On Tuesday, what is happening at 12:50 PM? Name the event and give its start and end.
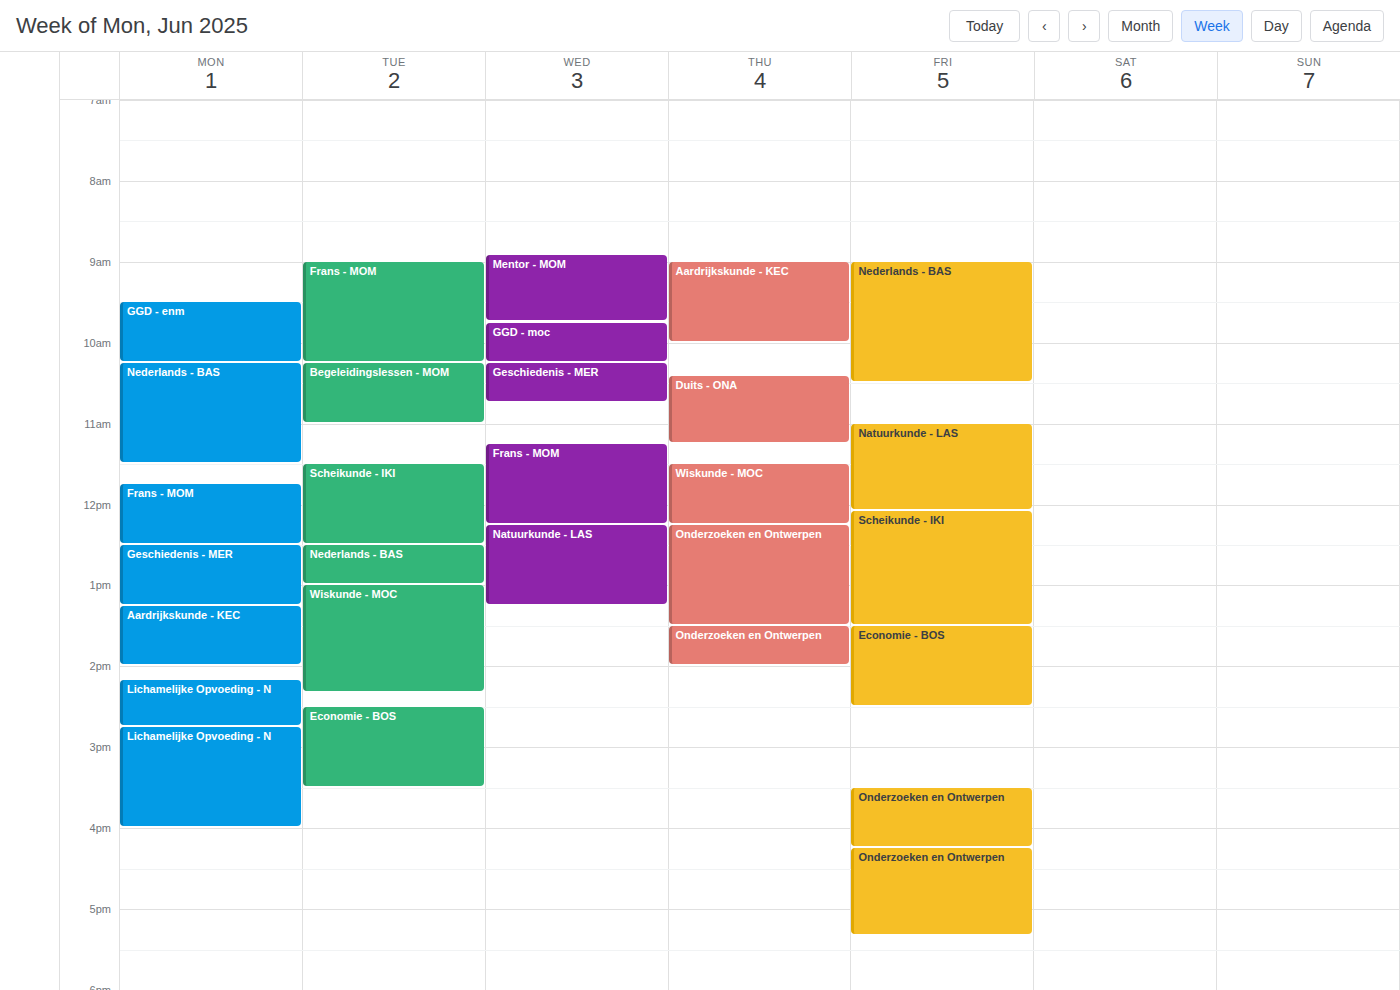
"Nederlands - BAS", 12:30 PM to 1:00 PM